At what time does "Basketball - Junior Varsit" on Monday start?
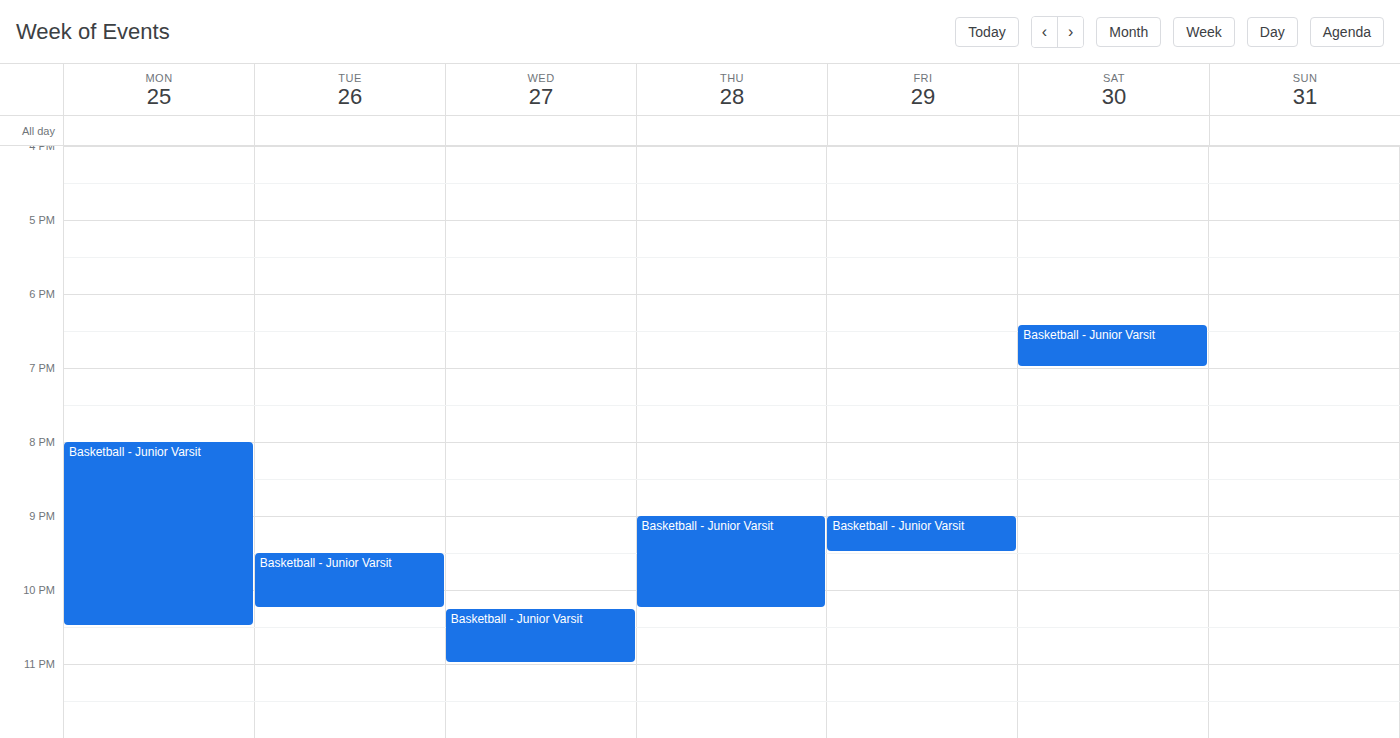
8:00 PM